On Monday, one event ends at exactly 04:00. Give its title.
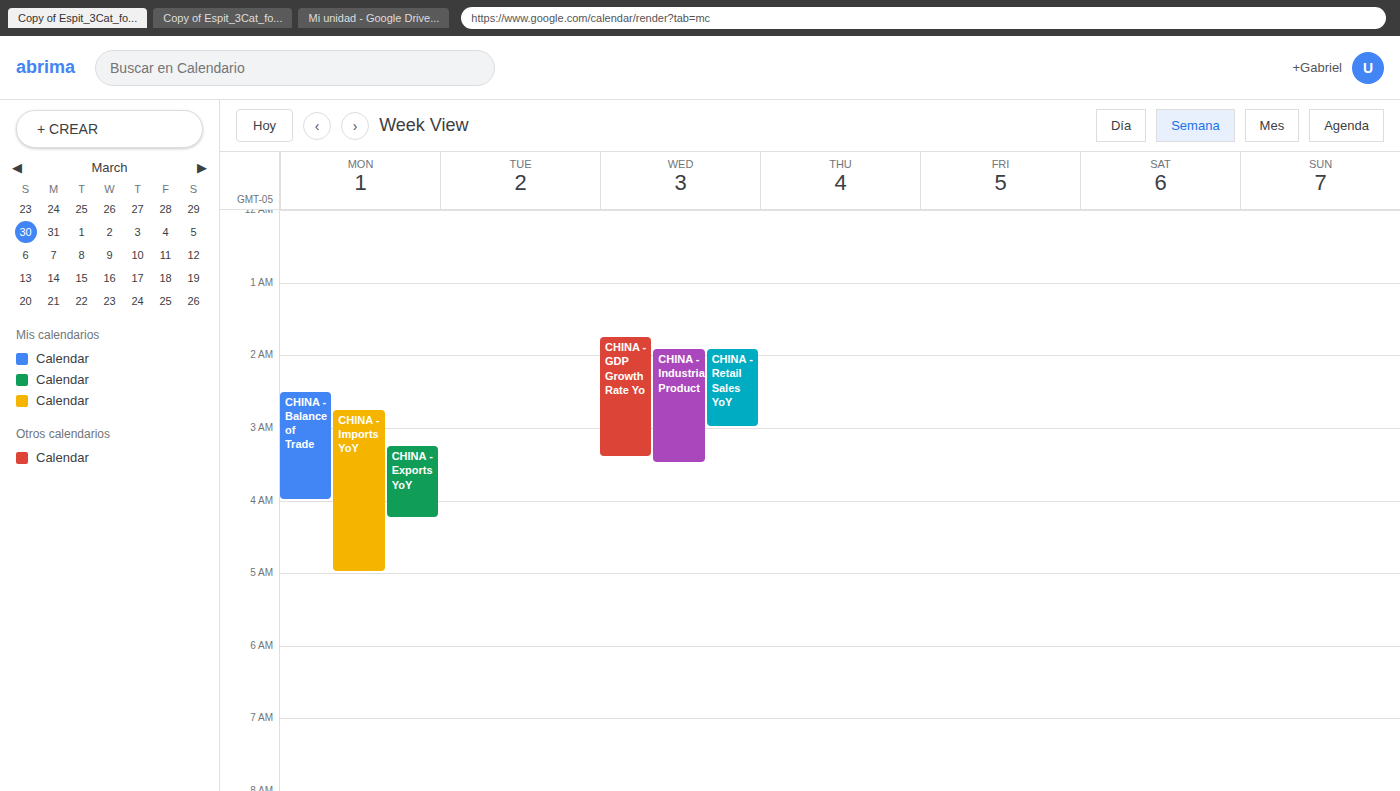
"CHINA - Balance of Trade"